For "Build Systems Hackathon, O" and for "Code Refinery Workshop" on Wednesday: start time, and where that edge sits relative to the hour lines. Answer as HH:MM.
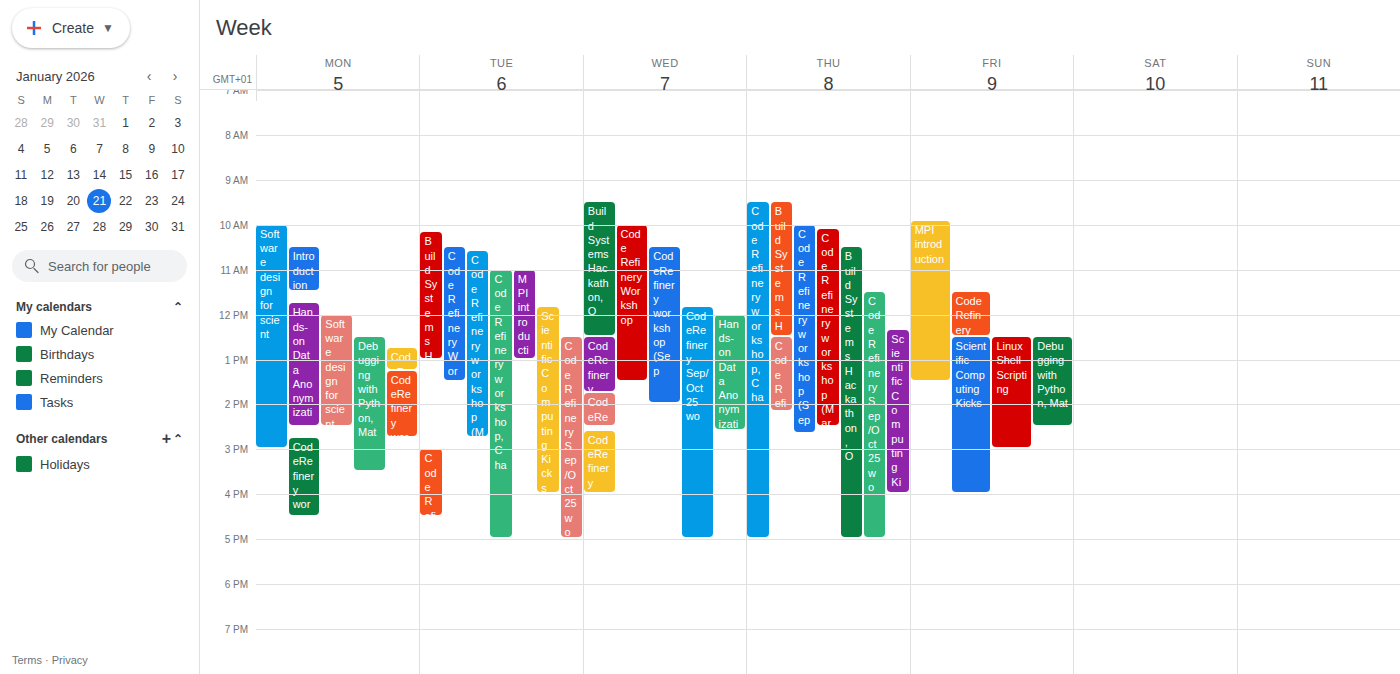
"Build Systems Hackathon, O": 09:30, halfway between the 09:00 and 10:00 lines. "Code Refinery Workshop": 10:00, exactly on the 10:00 line.